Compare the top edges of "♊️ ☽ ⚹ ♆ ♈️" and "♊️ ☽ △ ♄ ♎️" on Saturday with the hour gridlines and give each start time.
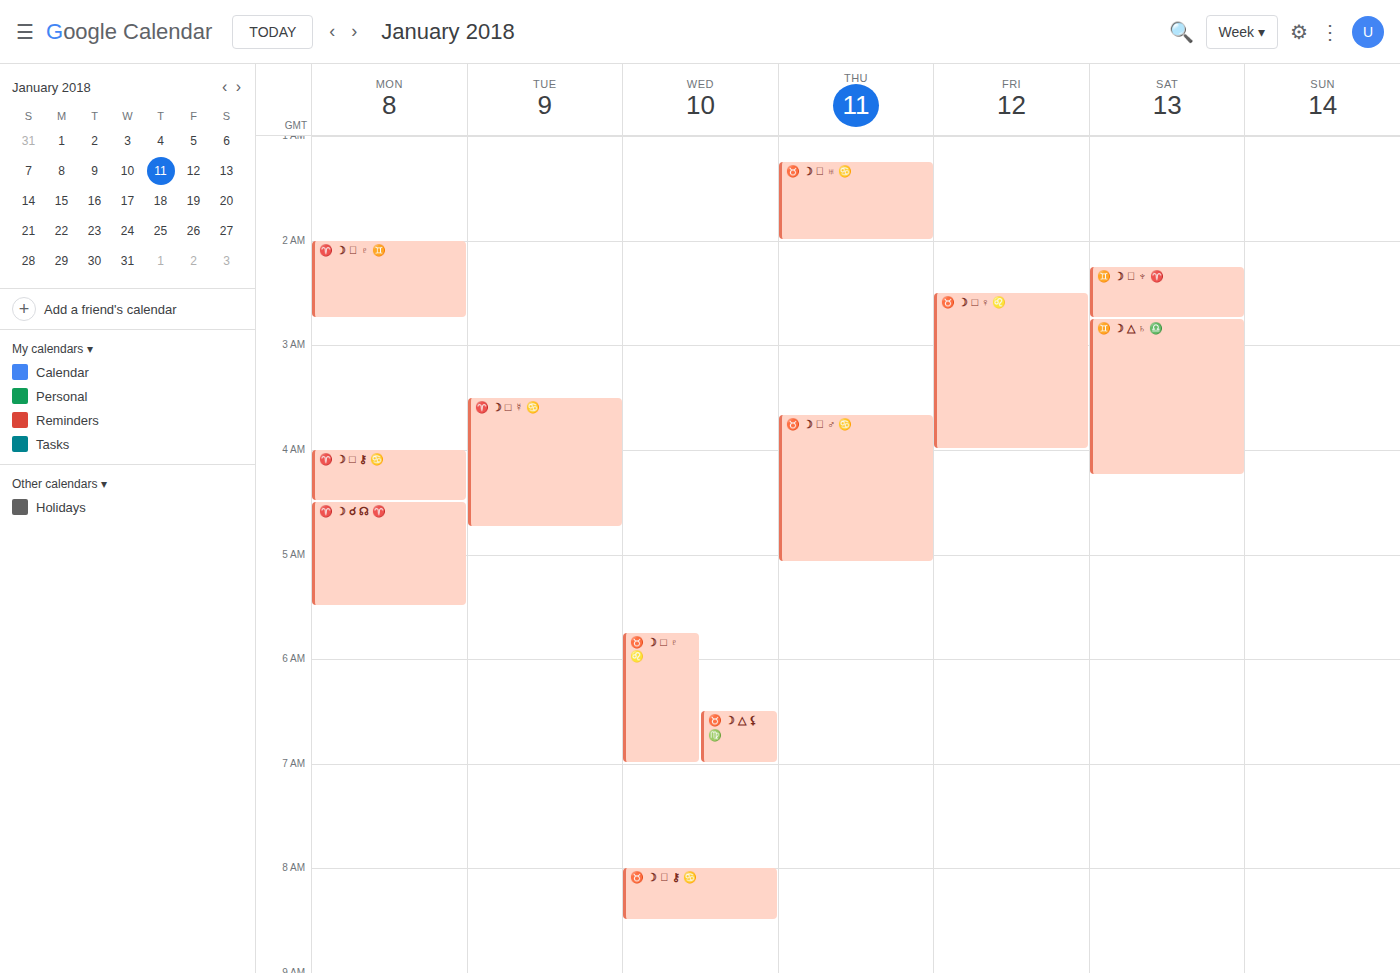
"♊️ ☽ ⚹ ♆ ♈️": 2:15 AM, neither: a quarter of the way from the 2 AM line to the 3 AM line. "♊️ ☽ △ ♄ ♎️": 2:45 AM, neither: three quarters of the way from the 2 AM line to the 3 AM line.